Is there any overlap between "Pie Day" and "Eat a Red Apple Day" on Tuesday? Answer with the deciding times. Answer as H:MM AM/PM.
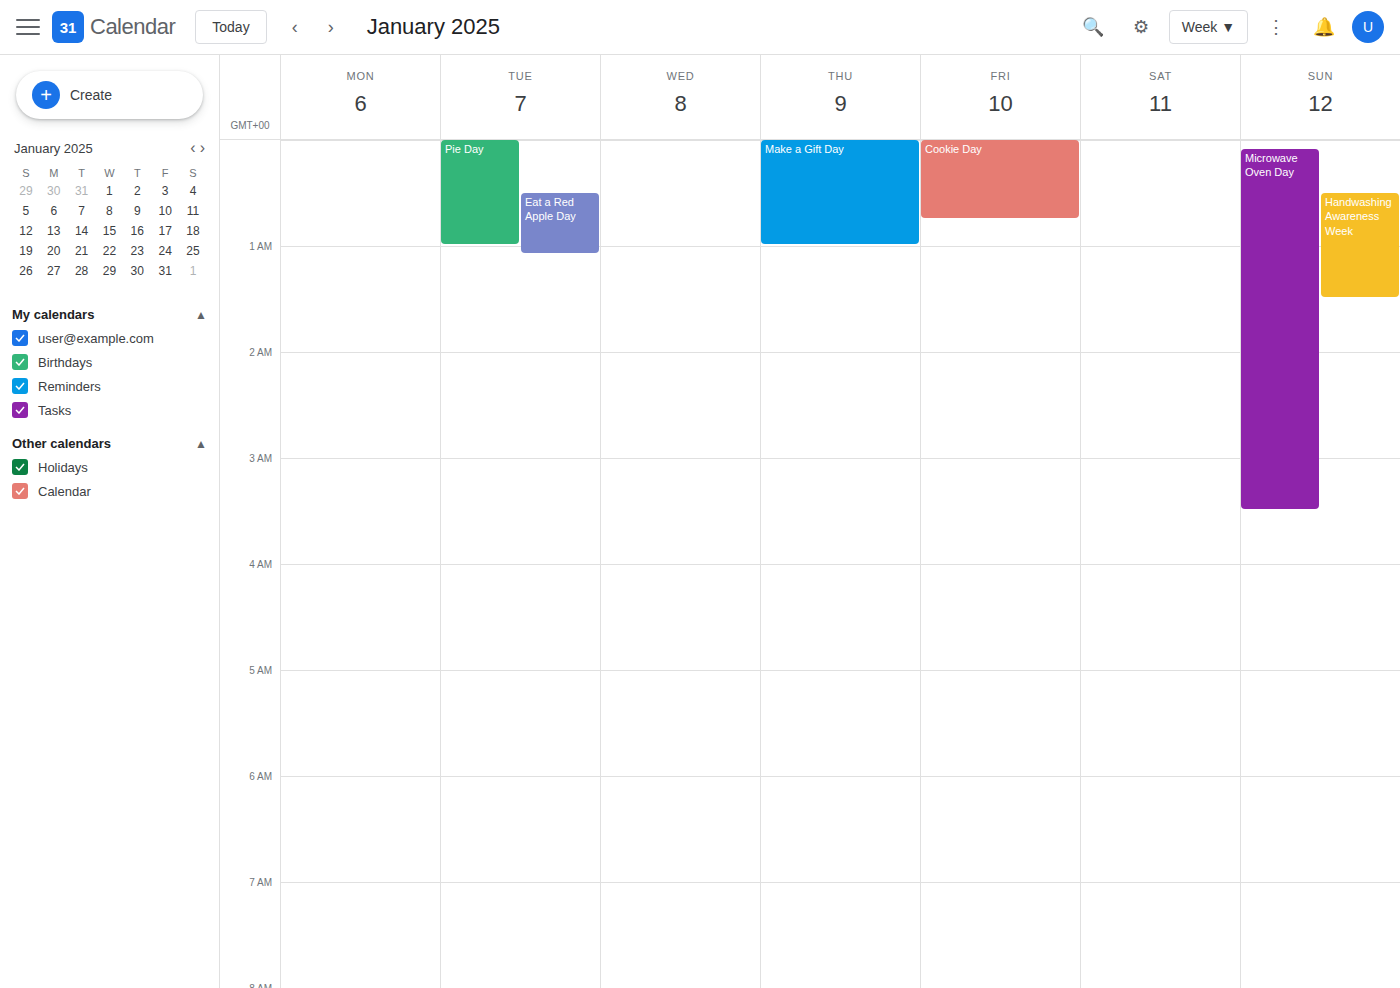
"Eat a Red Apple Day" starts at 12:30 AM, before "Pie Day" ends at 1:00 AM -- they overlap.